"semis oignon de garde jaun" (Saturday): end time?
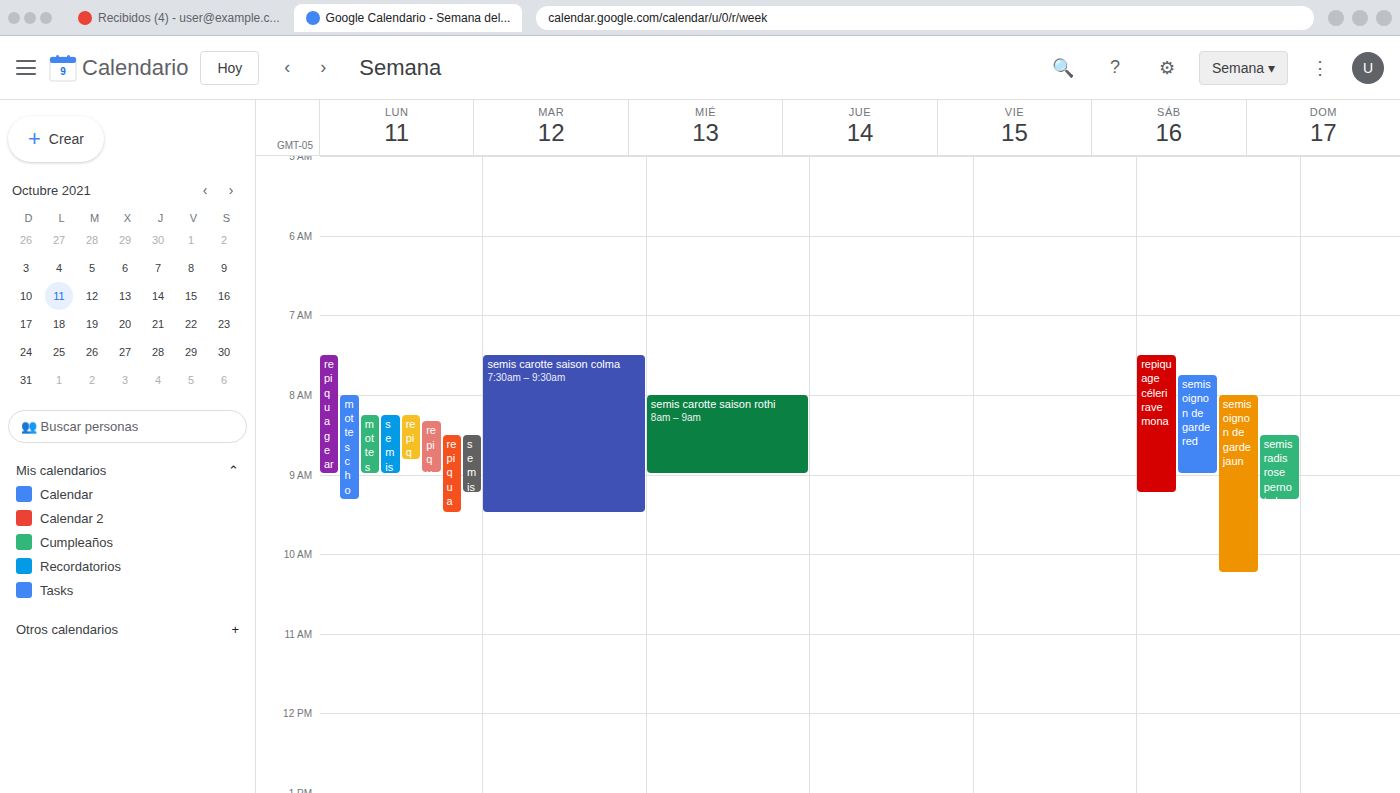
10:15 AM